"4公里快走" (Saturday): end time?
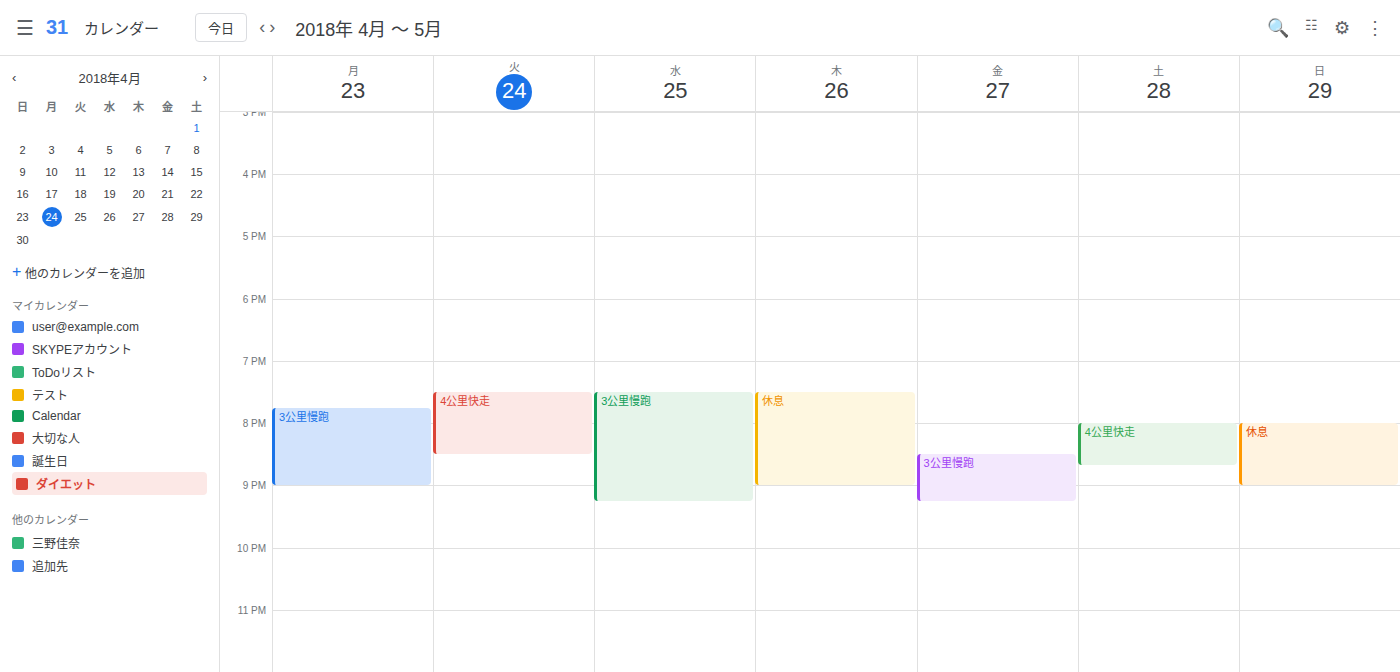
8:40 PM